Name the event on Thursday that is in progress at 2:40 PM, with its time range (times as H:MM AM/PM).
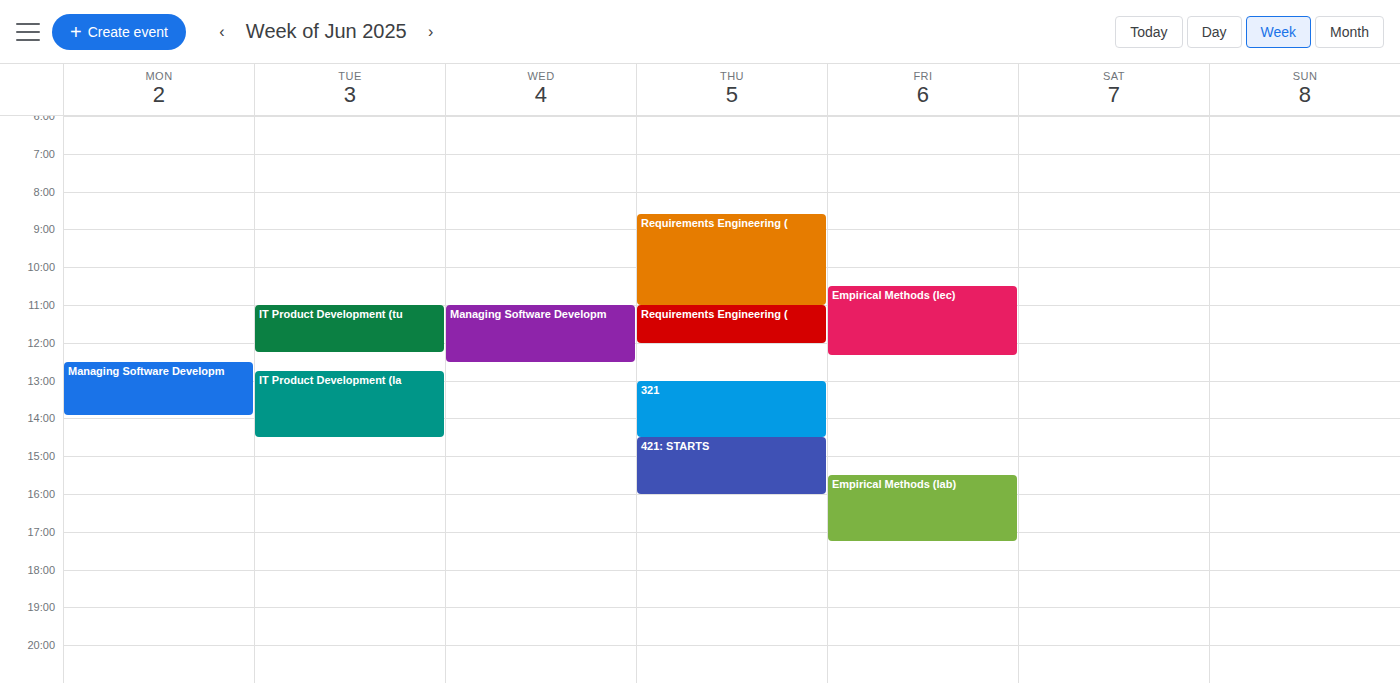
"421: STARTS", 2:30 PM to 4:00 PM